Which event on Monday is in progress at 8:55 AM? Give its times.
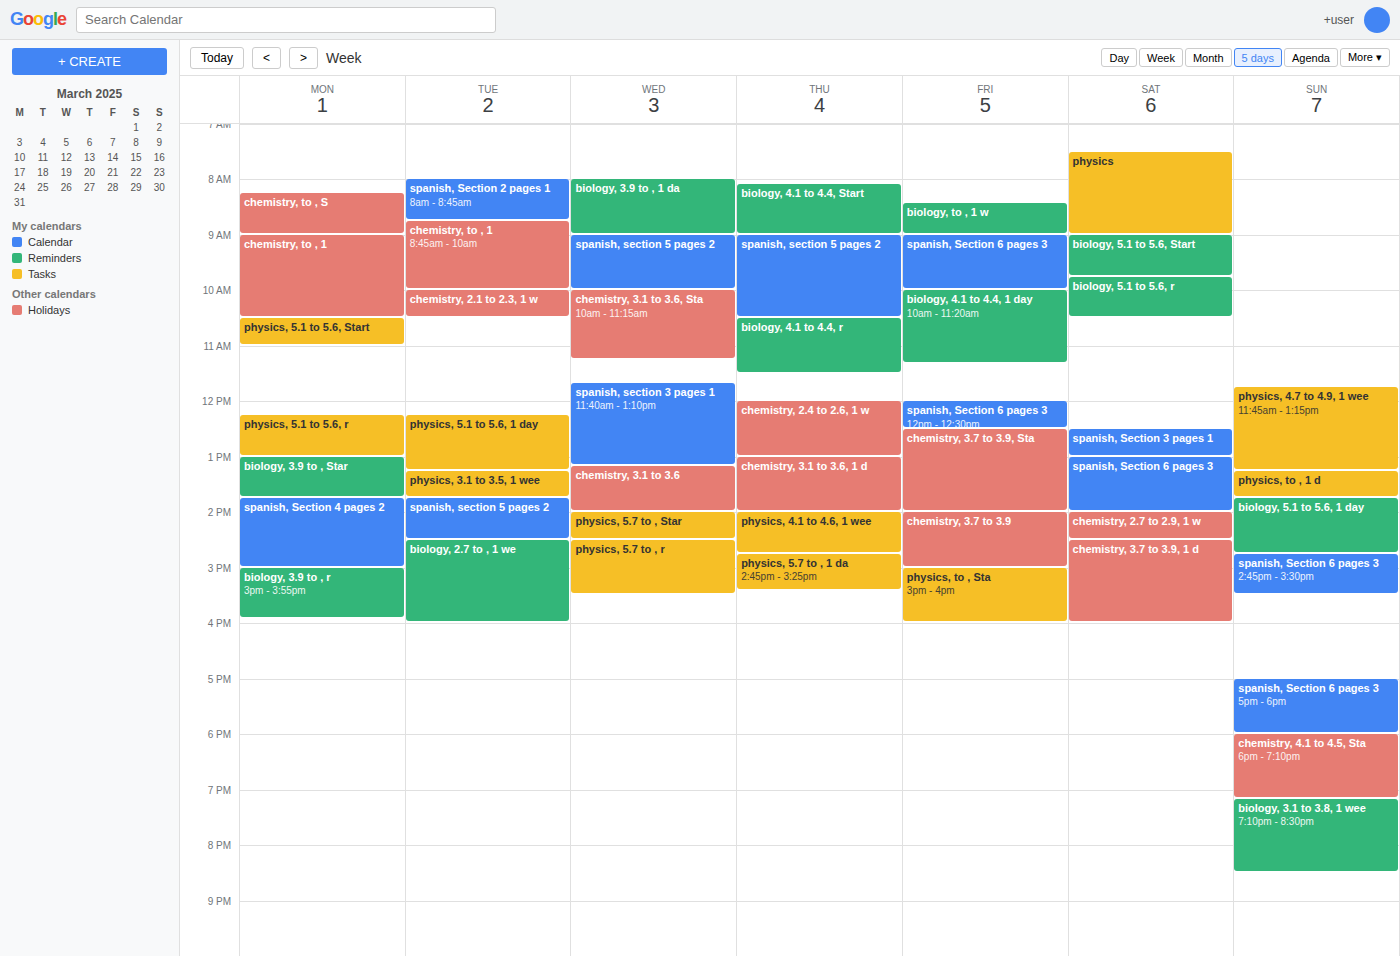
"chemistry, to , S", 8:15 AM to 9:00 AM